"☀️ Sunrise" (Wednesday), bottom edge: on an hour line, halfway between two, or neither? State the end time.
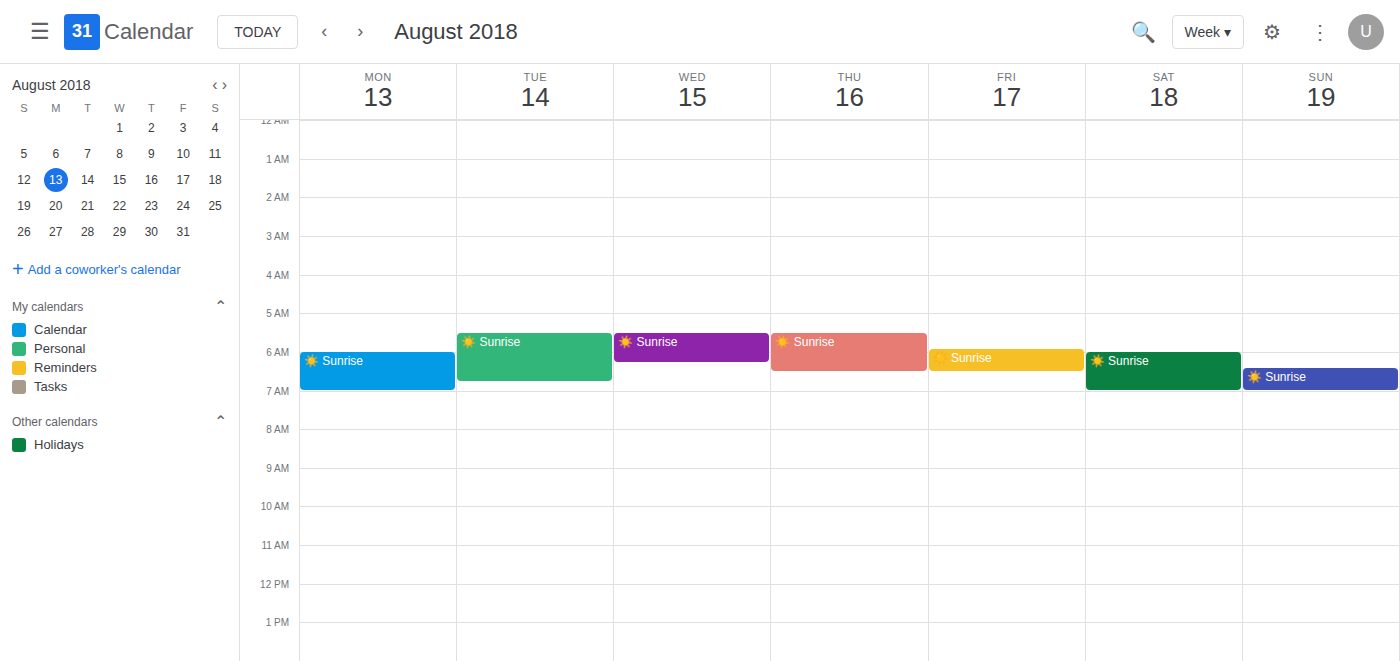
6:15 AM -- neither: a quarter of the way from the 6 AM line to the 7 AM line.